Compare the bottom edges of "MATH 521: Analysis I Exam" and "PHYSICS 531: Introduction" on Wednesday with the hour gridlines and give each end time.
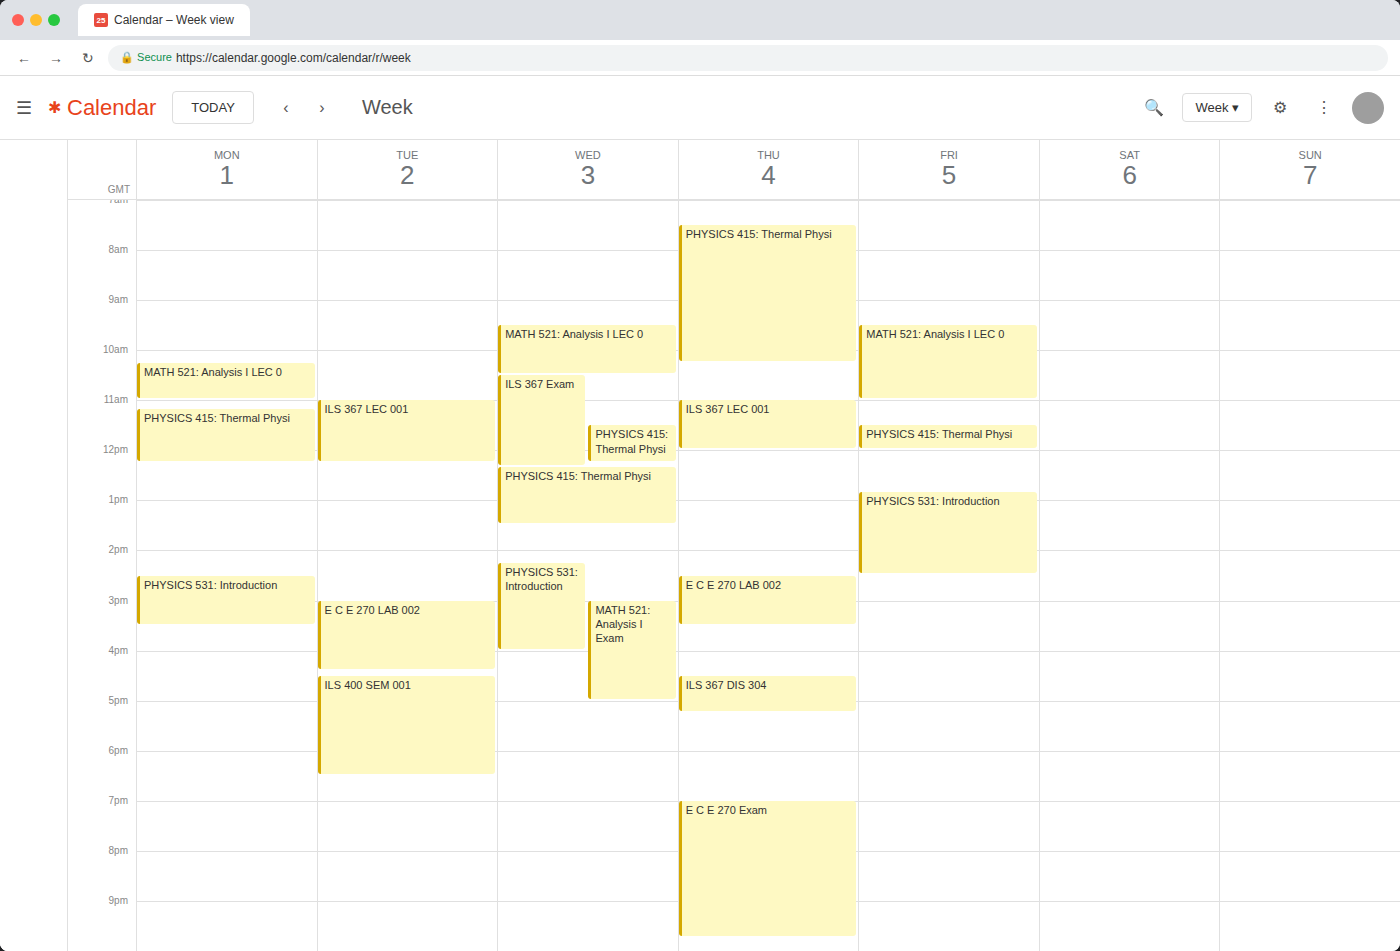
"MATH 521: Analysis I Exam": 5:00 PM, exactly on the 5 PM line. "PHYSICS 531: Introduction": 4:00 PM, exactly on the 4 PM line.